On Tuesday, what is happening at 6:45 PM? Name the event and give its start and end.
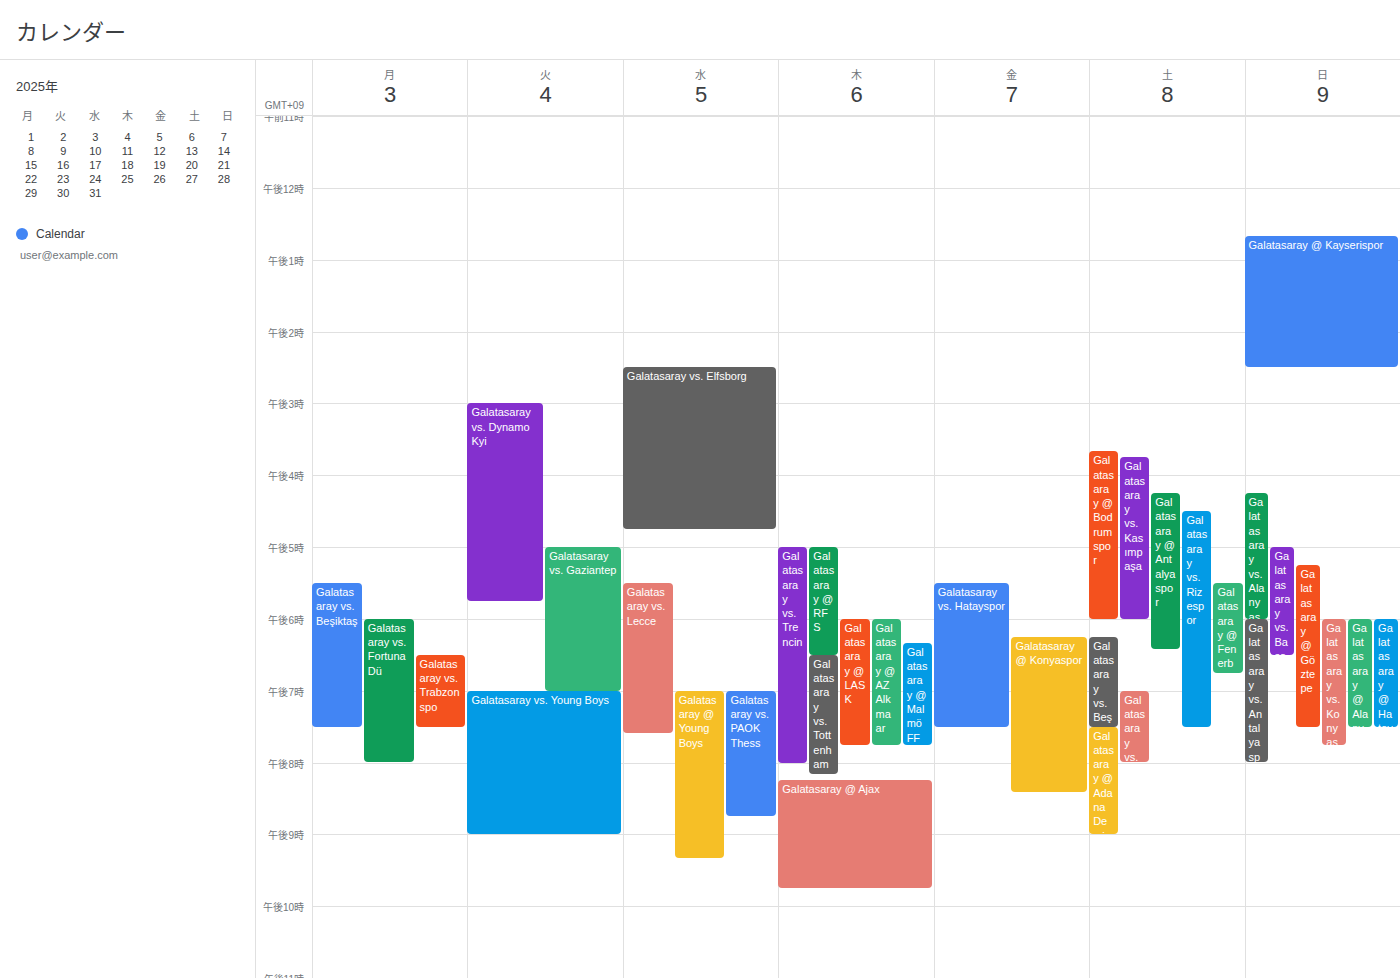
"Galatasaray vs. Gaziantep", 5:00 PM to 7:00 PM